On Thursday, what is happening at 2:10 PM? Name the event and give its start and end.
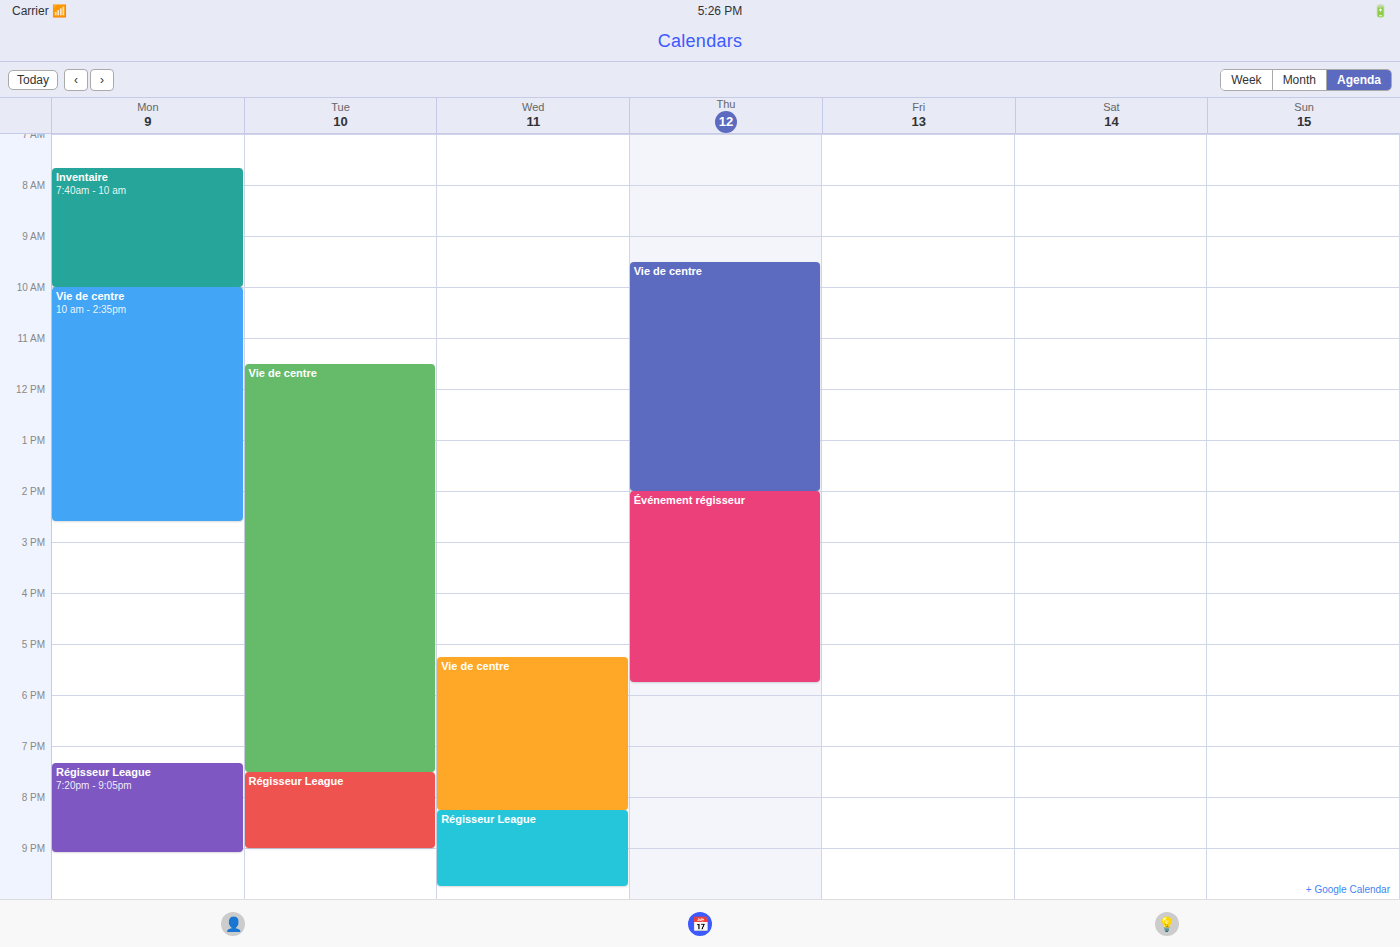
"Événement régisseur", 2:00 PM to 5:45 PM